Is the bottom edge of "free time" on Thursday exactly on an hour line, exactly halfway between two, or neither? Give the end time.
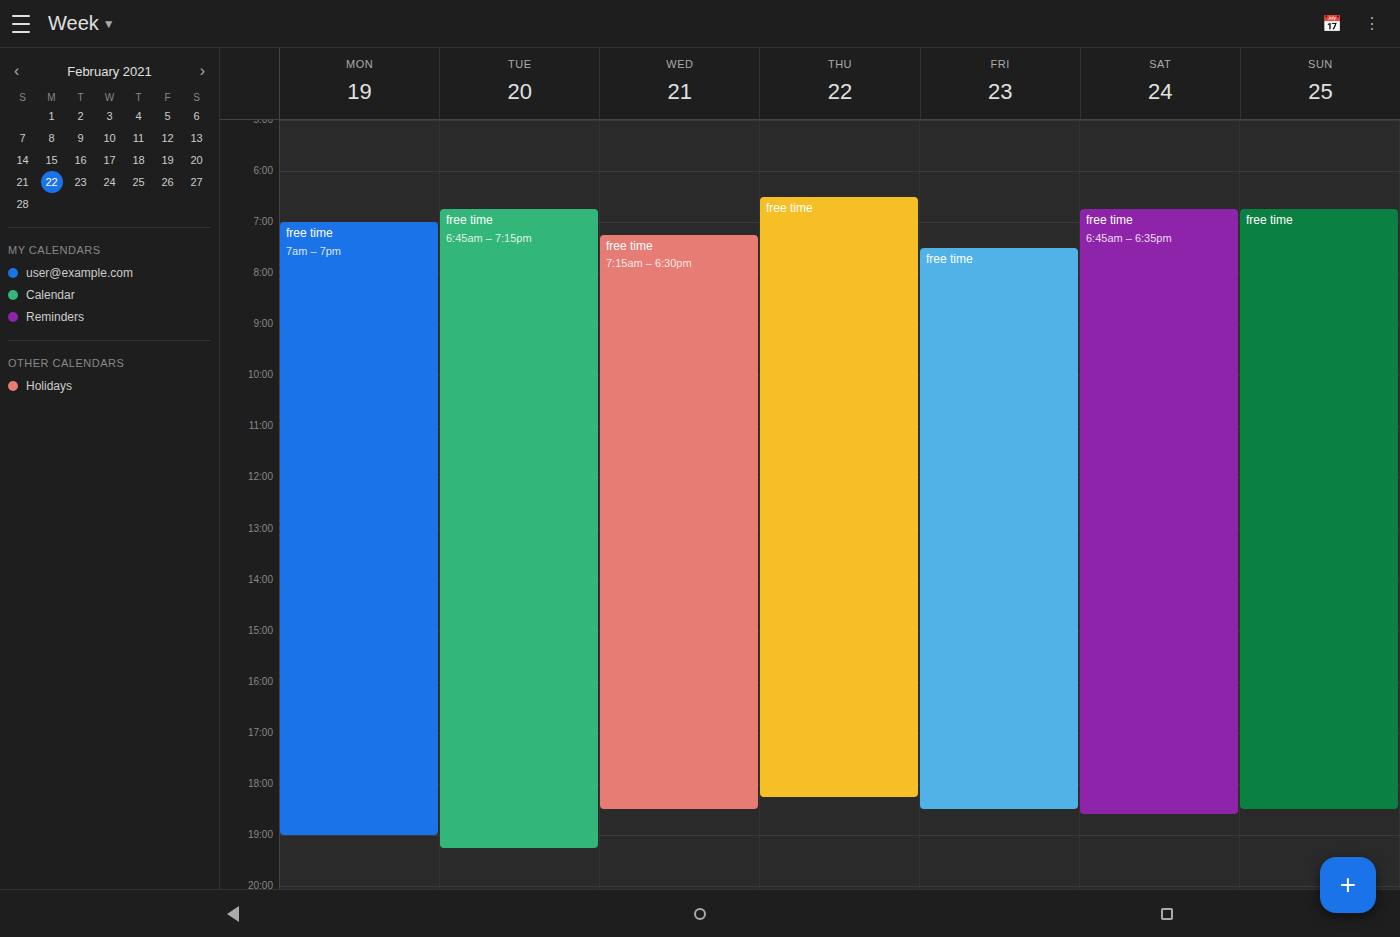
18:15 -- neither: a quarter of the way from the 18:00 line to the 19:00 line.